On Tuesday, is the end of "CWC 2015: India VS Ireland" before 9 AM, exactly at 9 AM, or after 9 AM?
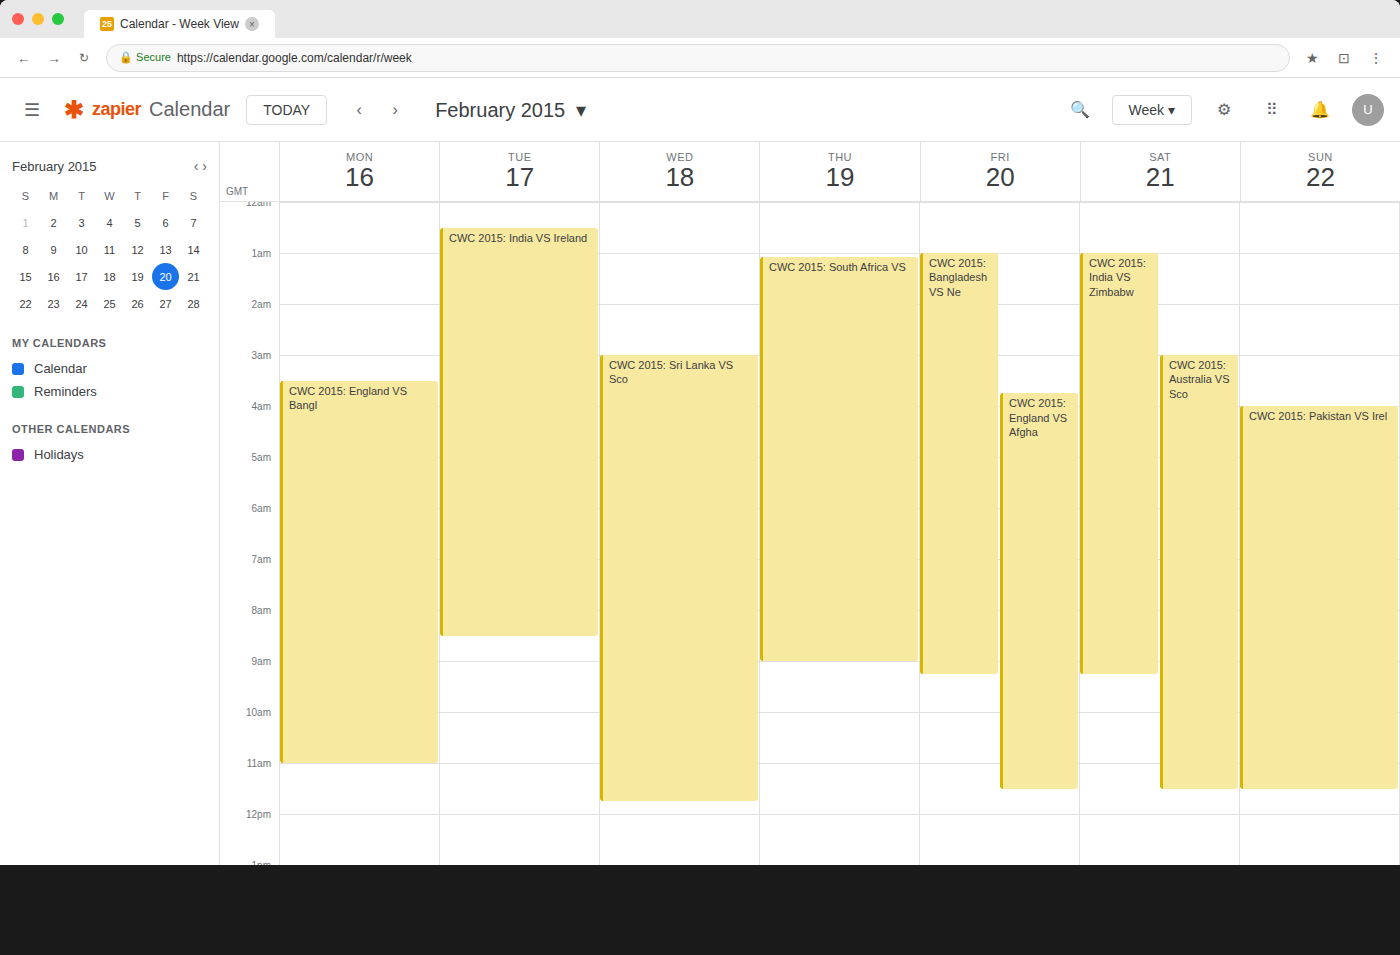
8:30 AM -- before 9 AM, 30 minutes above the 9 AM line.